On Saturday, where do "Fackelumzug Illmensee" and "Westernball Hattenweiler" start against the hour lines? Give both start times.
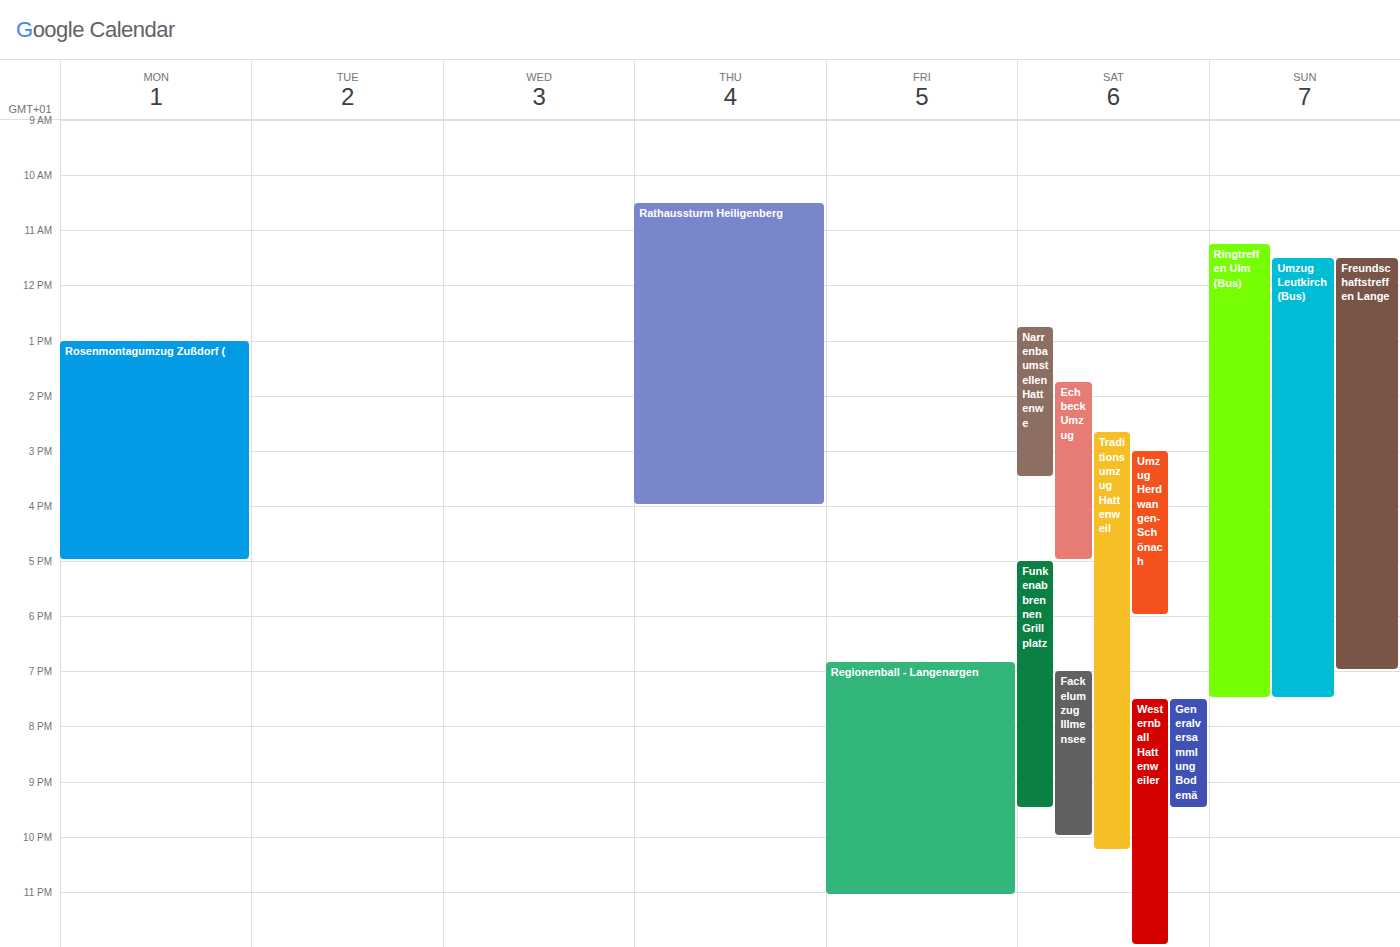
"Fackelumzug Illmensee": 7:00 PM, exactly on the 7 PM line. "Westernball Hattenweiler": 7:30 PM, halfway between the 7 PM and 8 PM lines.